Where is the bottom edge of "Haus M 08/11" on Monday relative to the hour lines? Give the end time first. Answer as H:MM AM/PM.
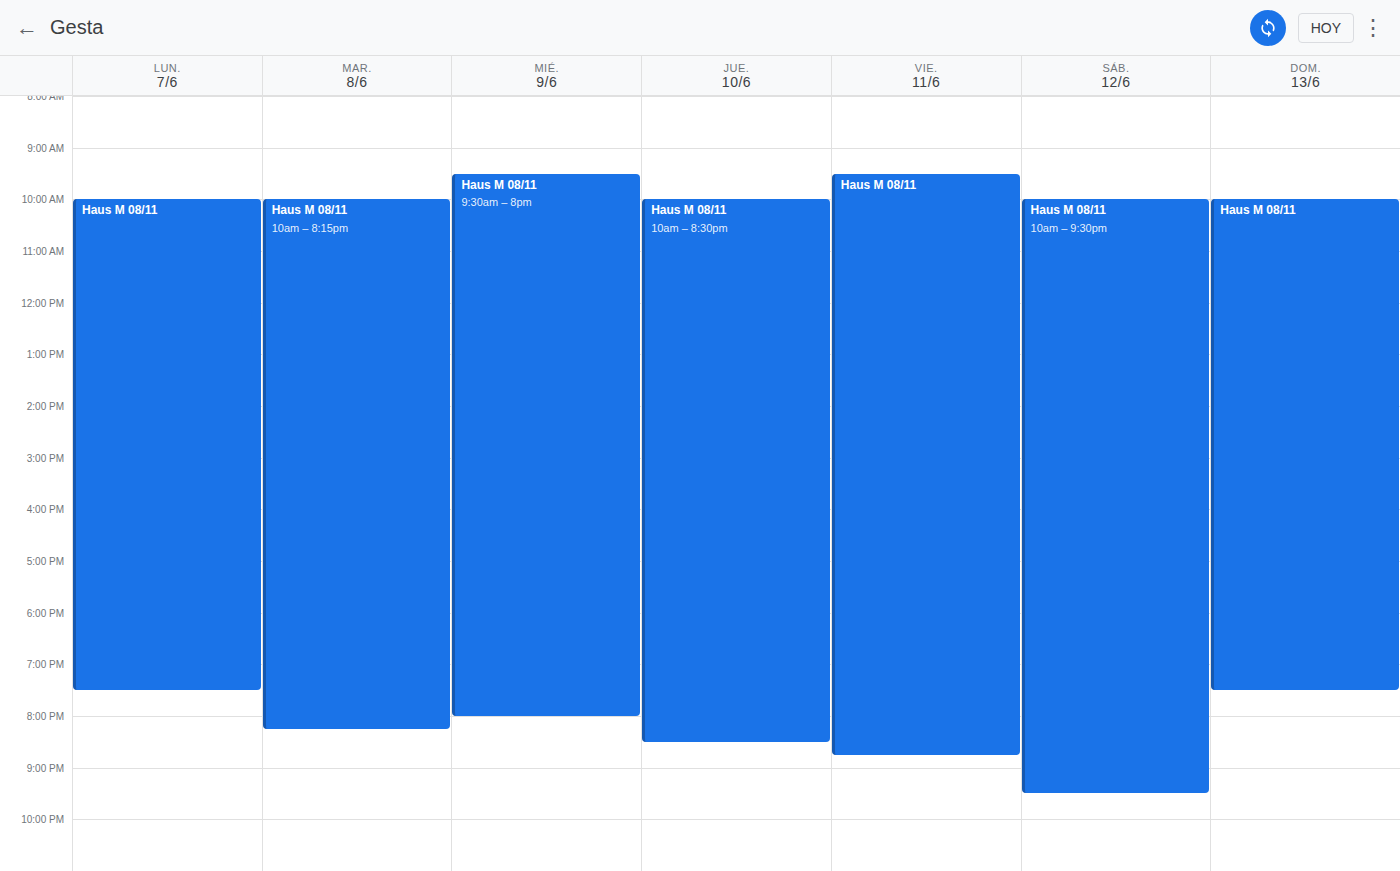
7:30 PM -- halfway between the 7 PM and 8 PM lines.